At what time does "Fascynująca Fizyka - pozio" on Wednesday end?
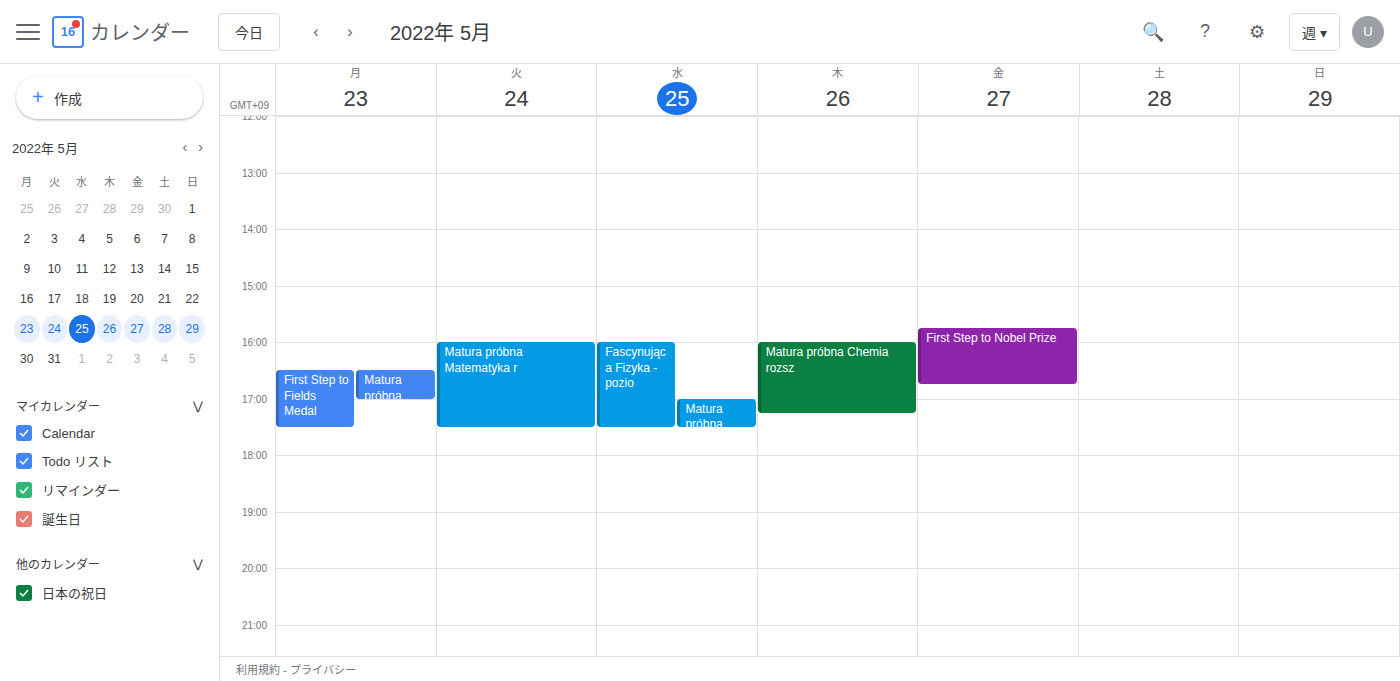
17:30